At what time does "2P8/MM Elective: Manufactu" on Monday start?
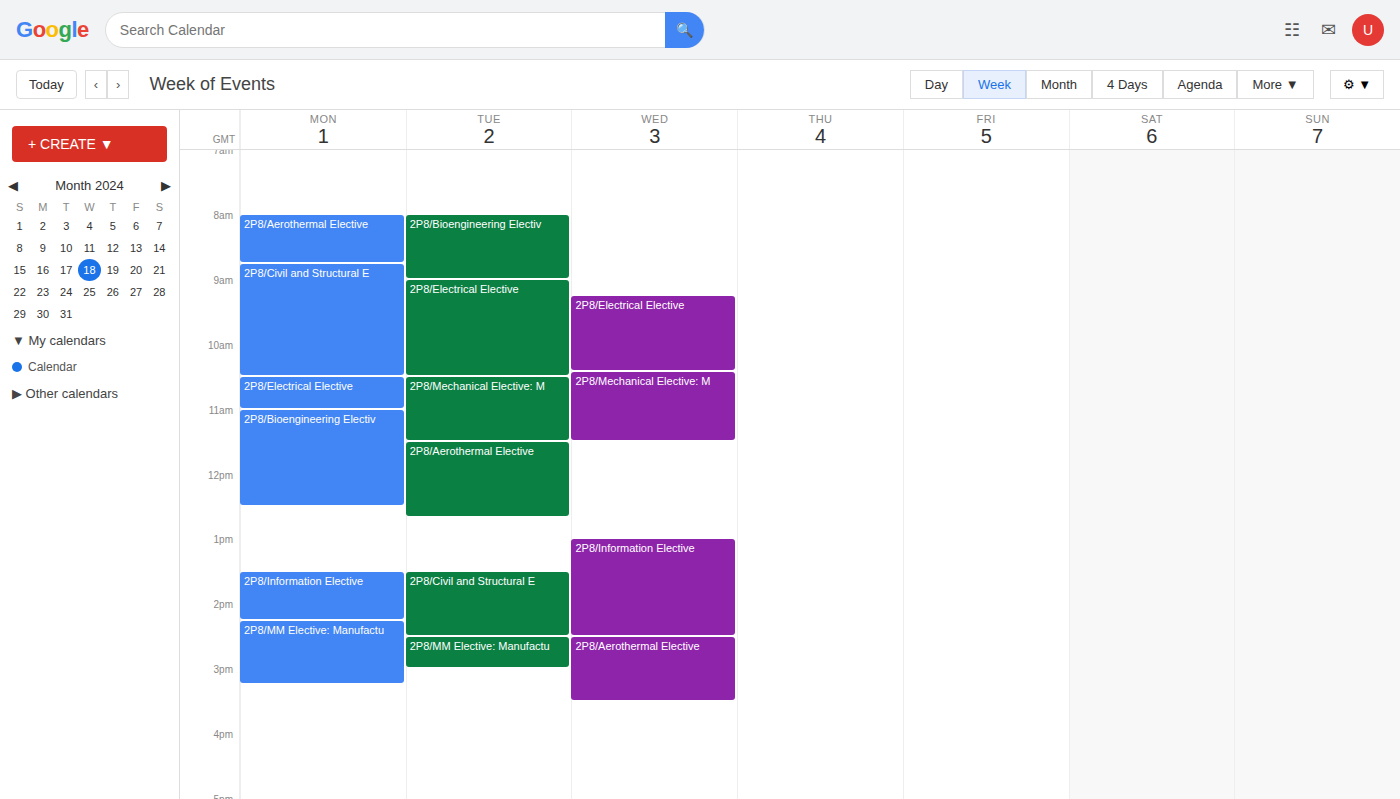
2:15 PM